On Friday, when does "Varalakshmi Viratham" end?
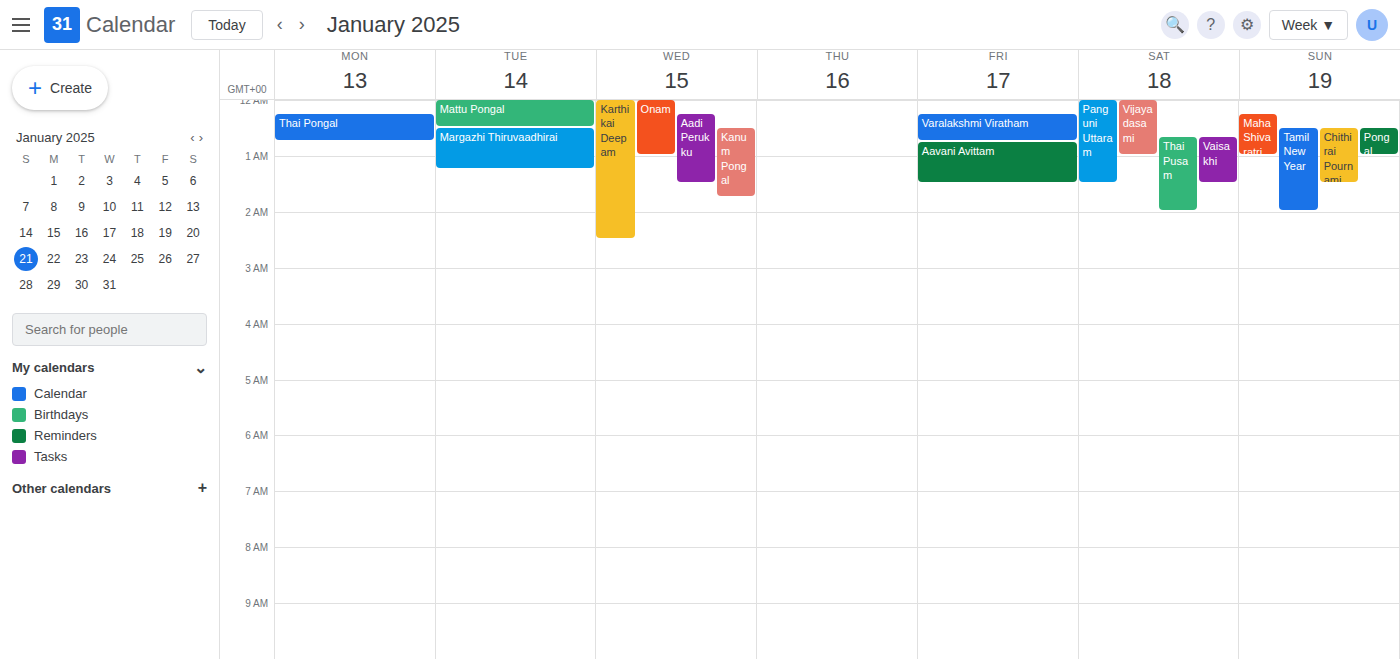
12:45 AM